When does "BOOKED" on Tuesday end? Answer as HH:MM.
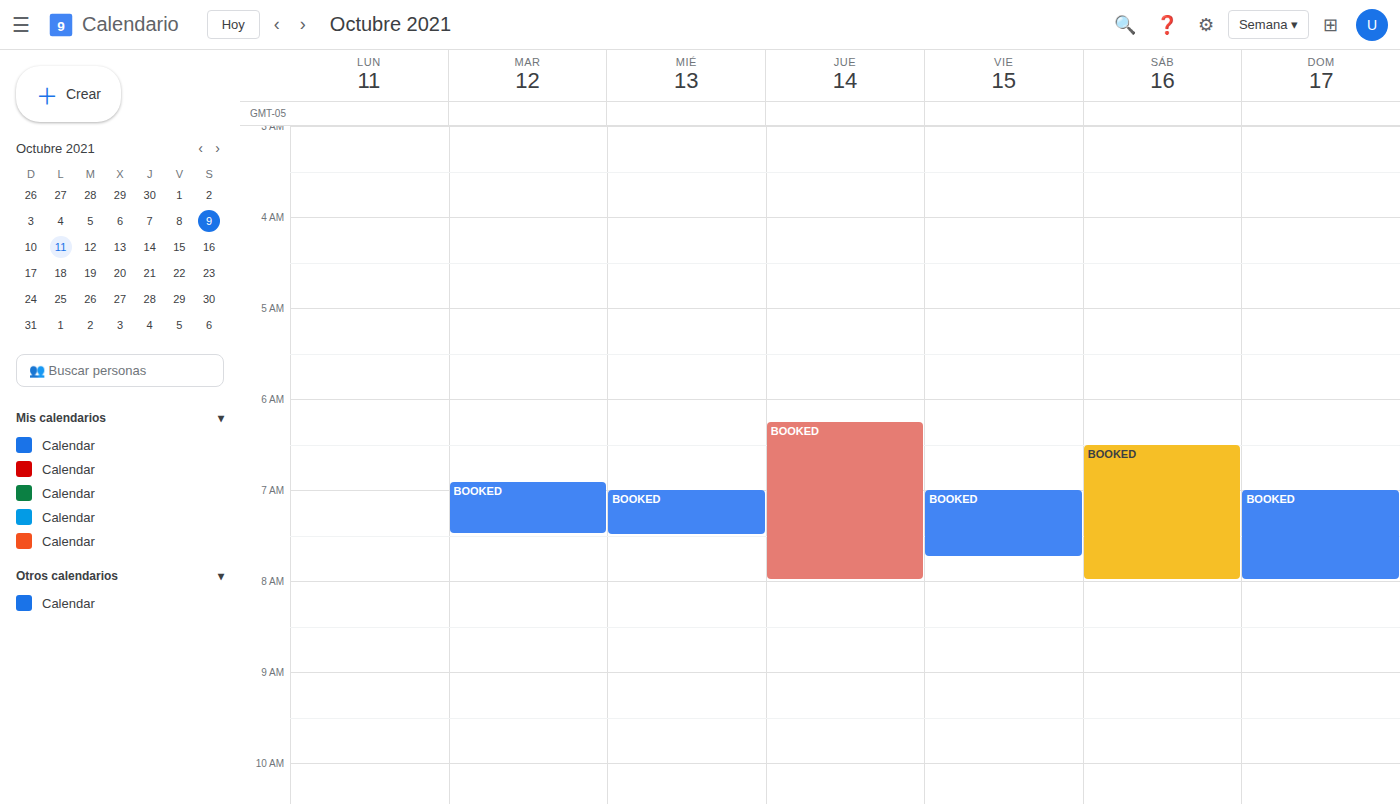
07:30